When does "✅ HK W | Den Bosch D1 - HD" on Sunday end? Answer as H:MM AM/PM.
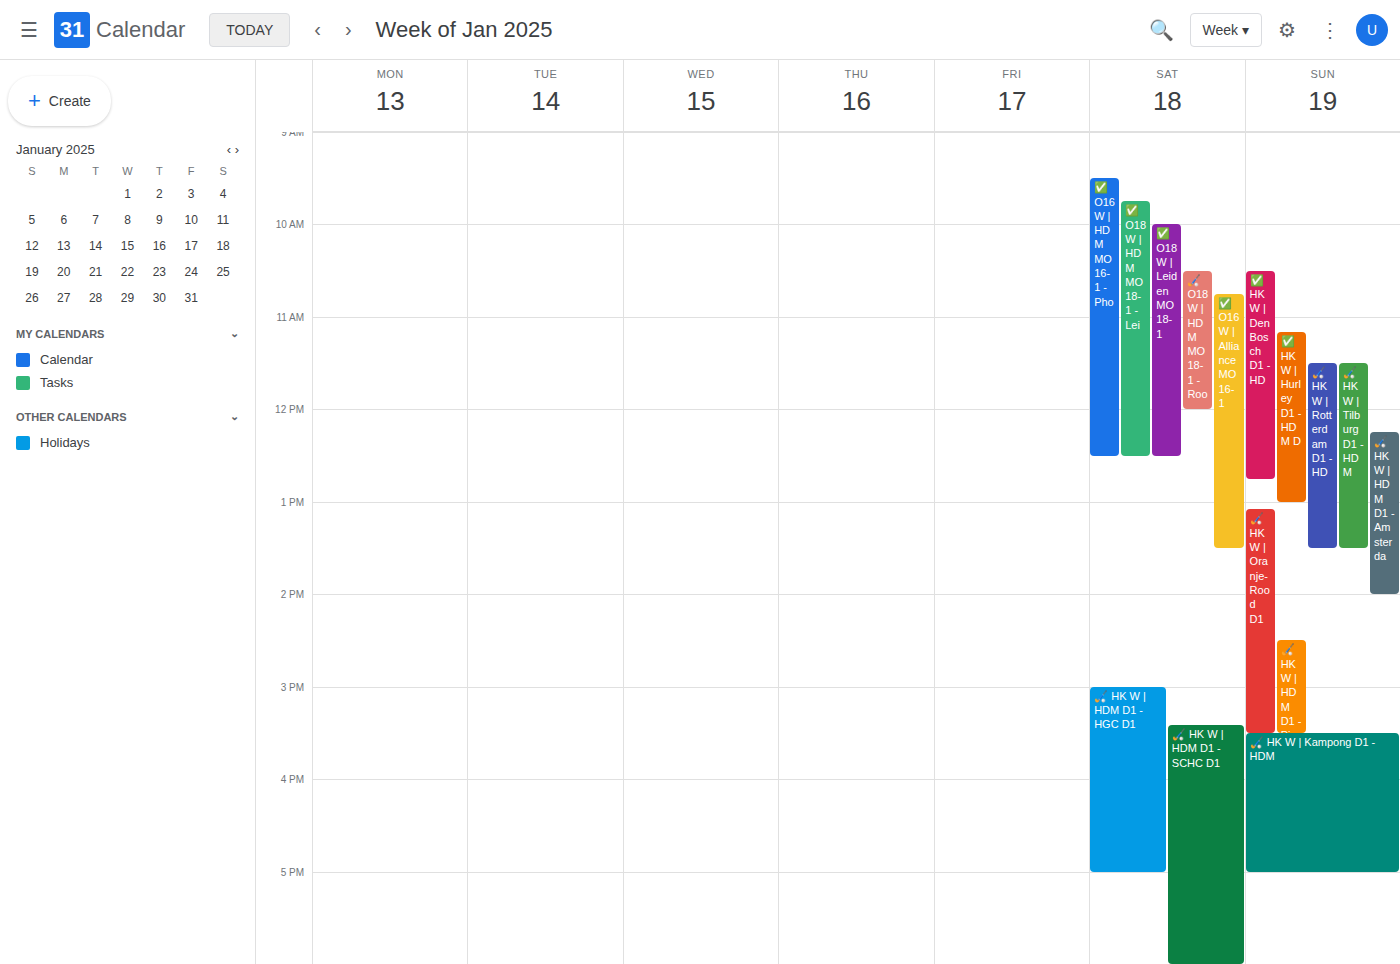
12:45 PM